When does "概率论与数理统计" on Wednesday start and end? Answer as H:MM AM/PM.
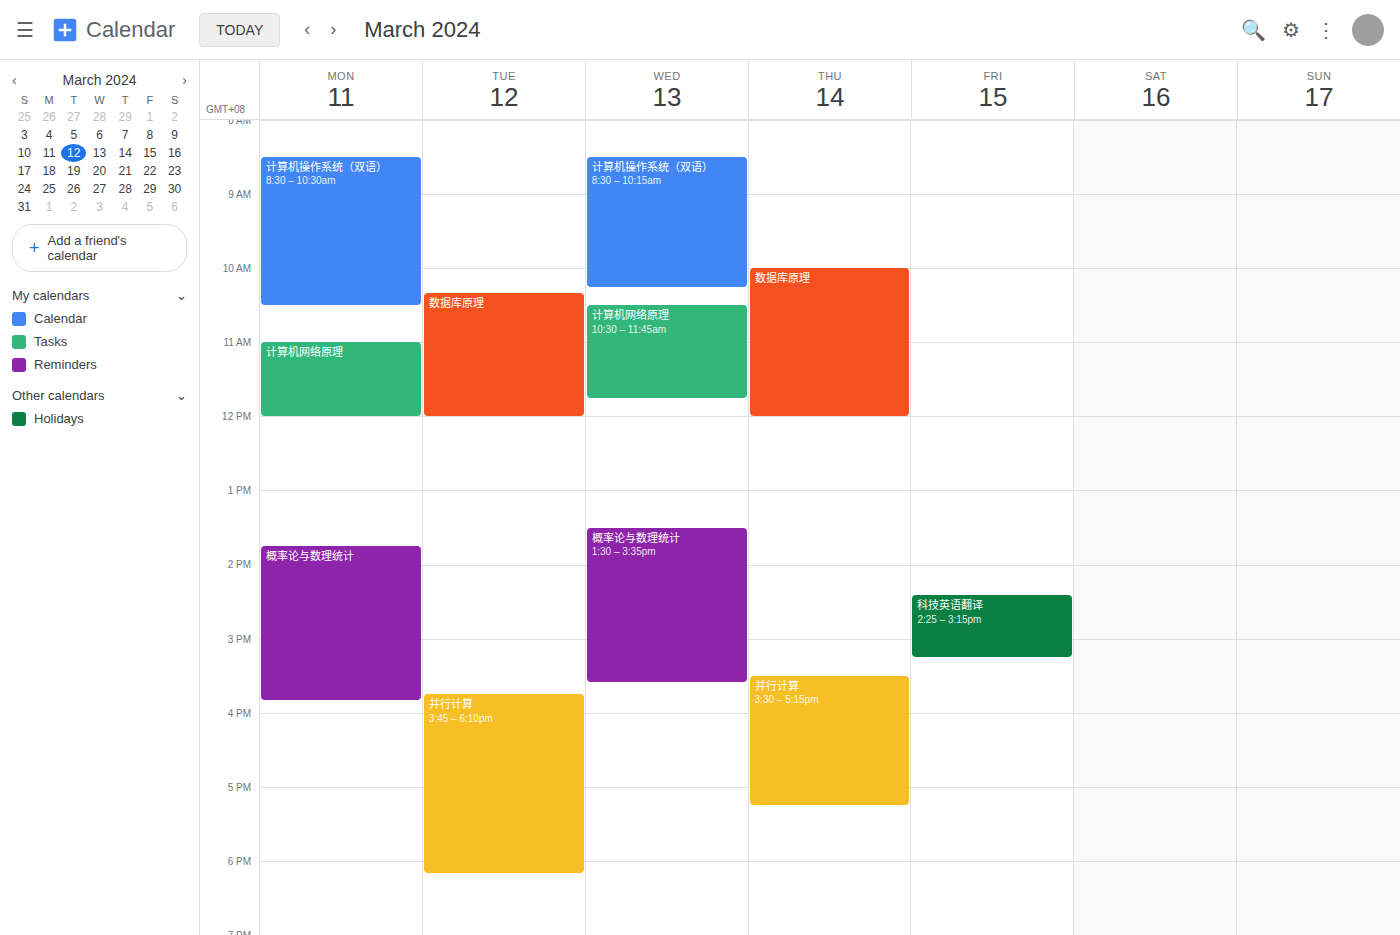
1:30 PM to 3:35 PM